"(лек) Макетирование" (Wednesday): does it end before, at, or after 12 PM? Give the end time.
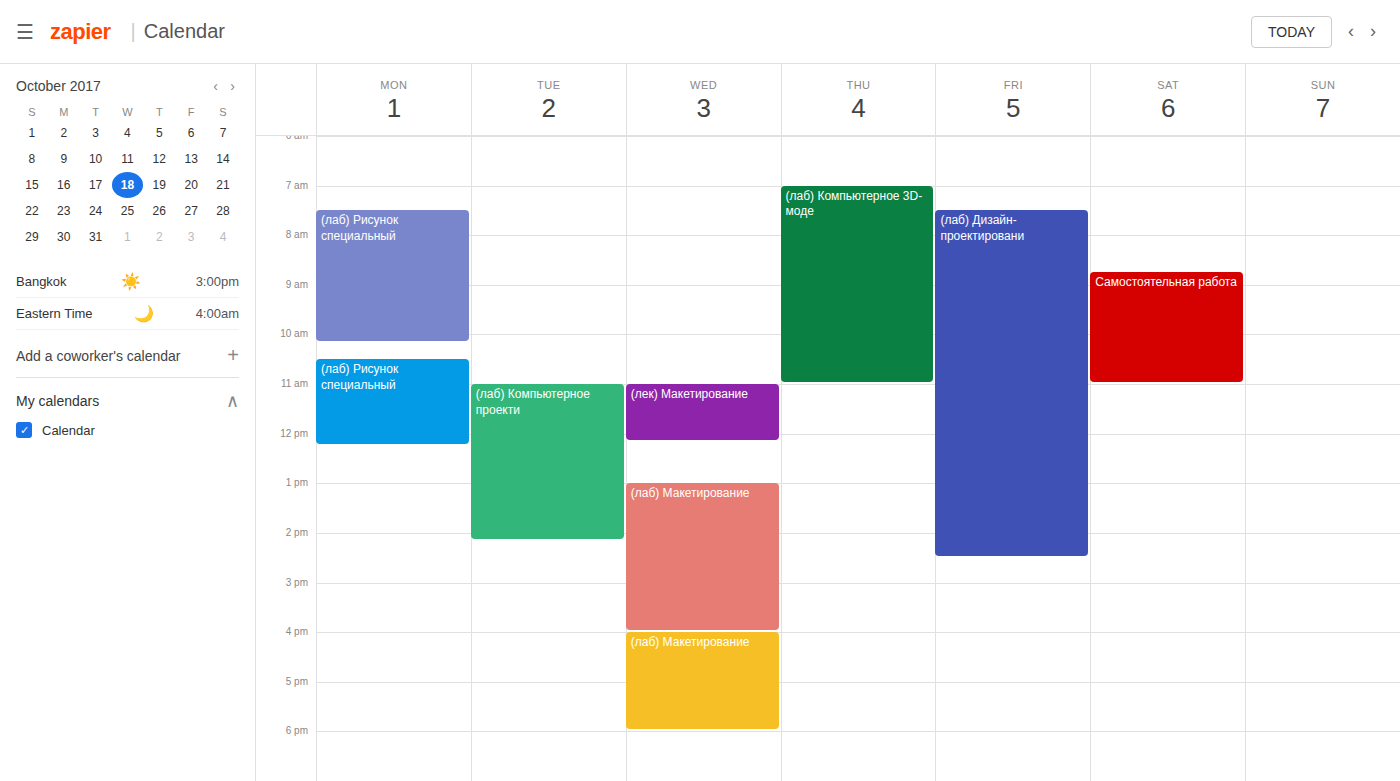
12:10 PM -- after 12 PM, 10 minutes below the 12 PM line.